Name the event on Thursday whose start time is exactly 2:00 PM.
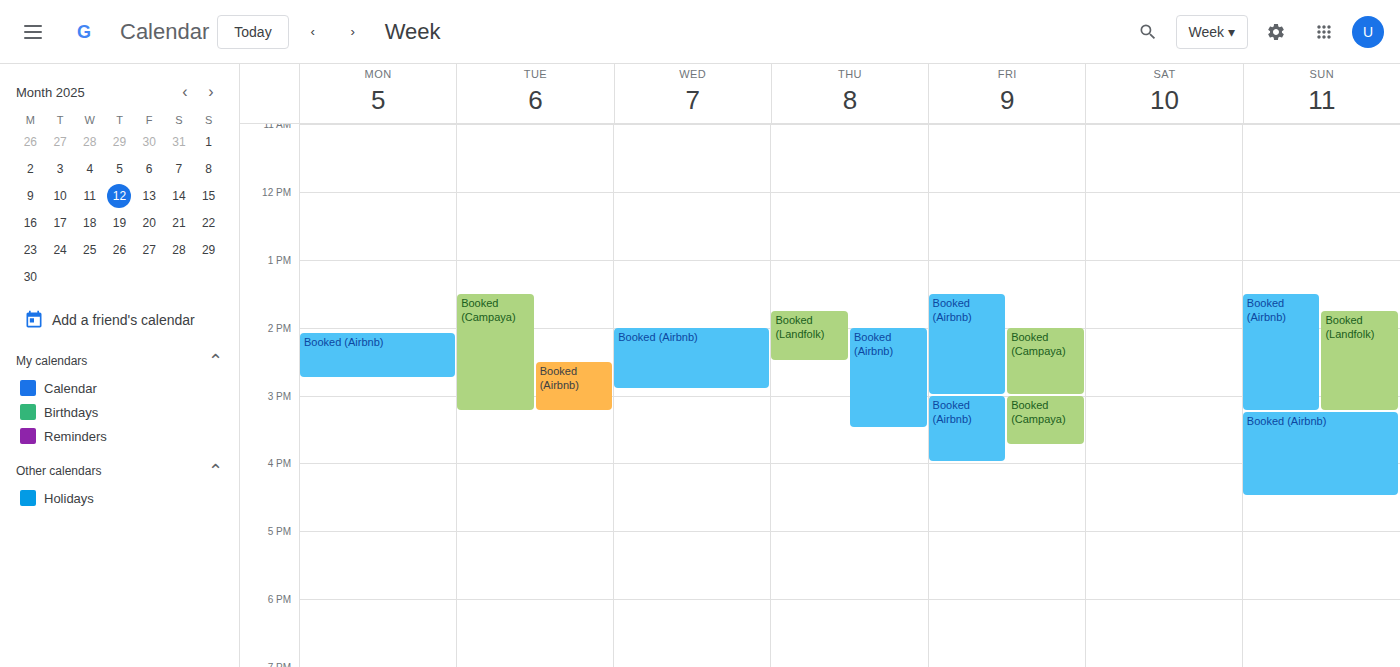
"Booked (Airbnb)"